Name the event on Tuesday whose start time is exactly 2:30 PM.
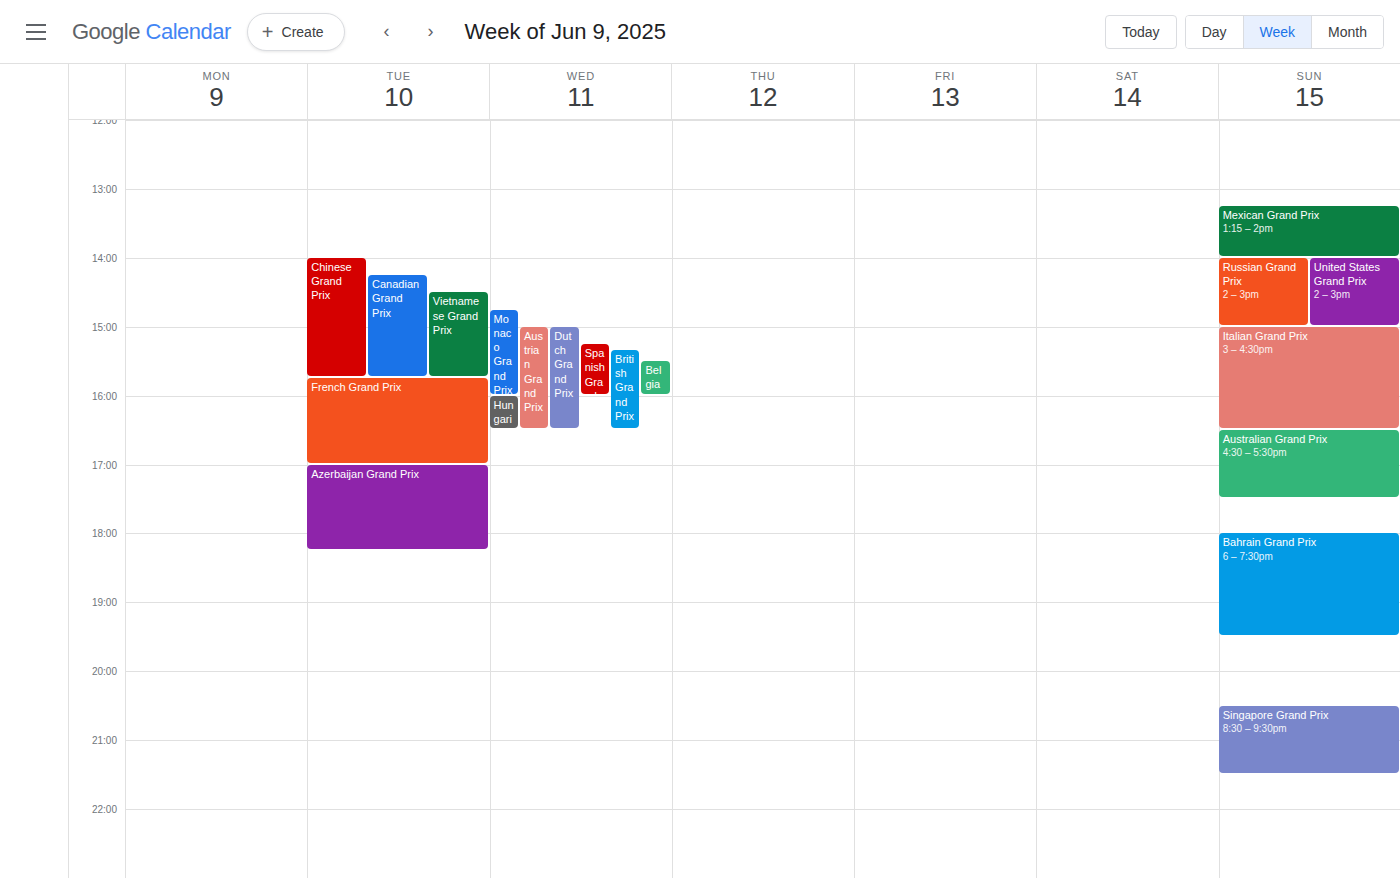
"Vietnamese Grand Prix"